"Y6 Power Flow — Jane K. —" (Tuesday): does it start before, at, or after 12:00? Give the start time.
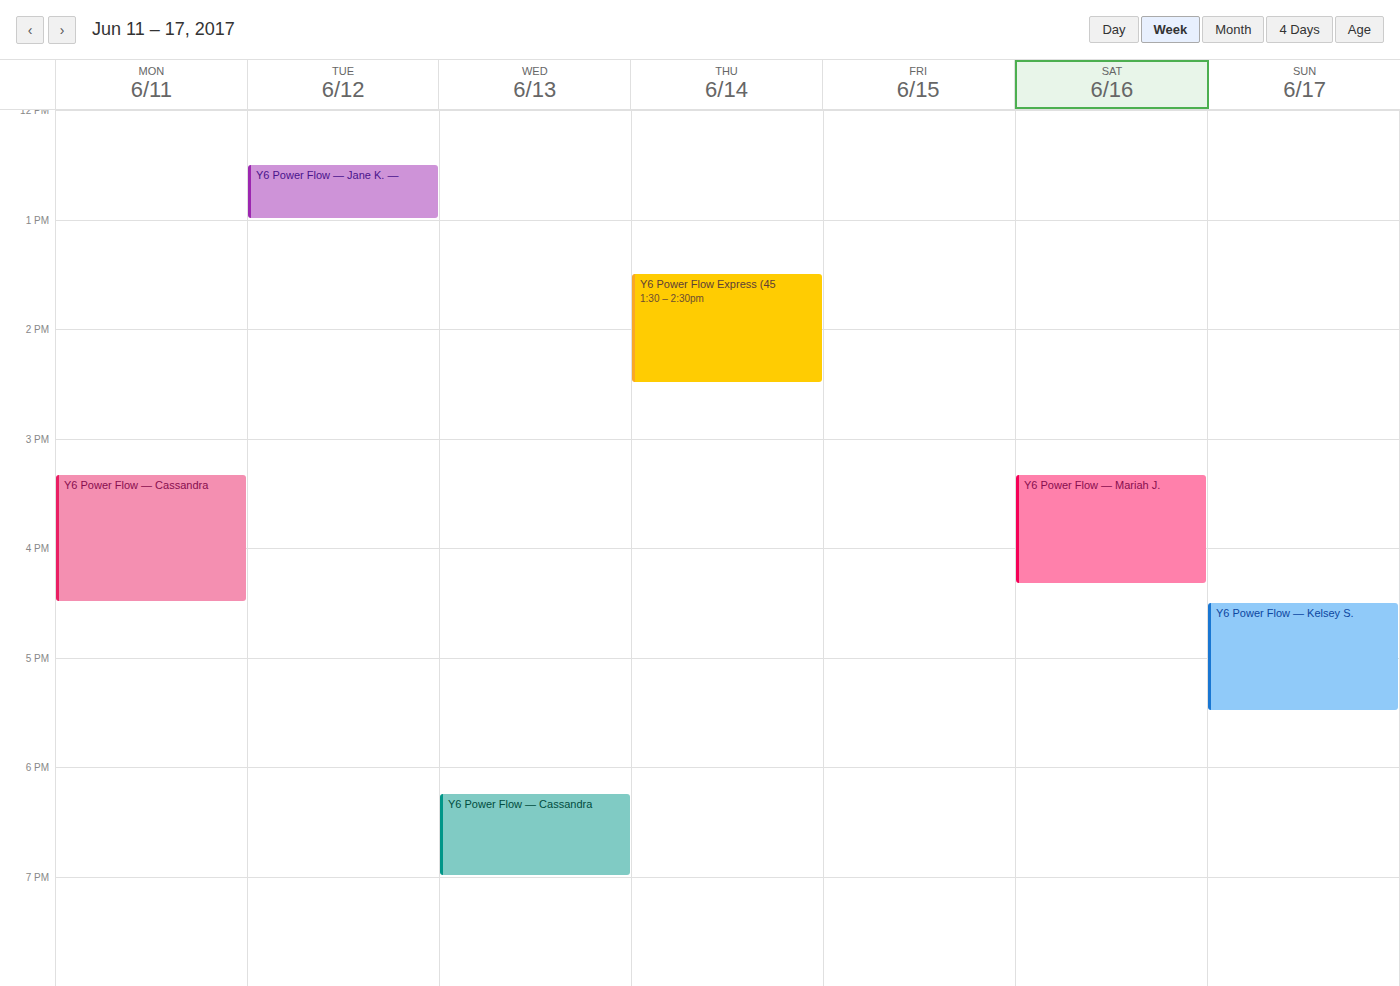
12:30 -- after 12:00, 30 minutes below the 12:00 line.